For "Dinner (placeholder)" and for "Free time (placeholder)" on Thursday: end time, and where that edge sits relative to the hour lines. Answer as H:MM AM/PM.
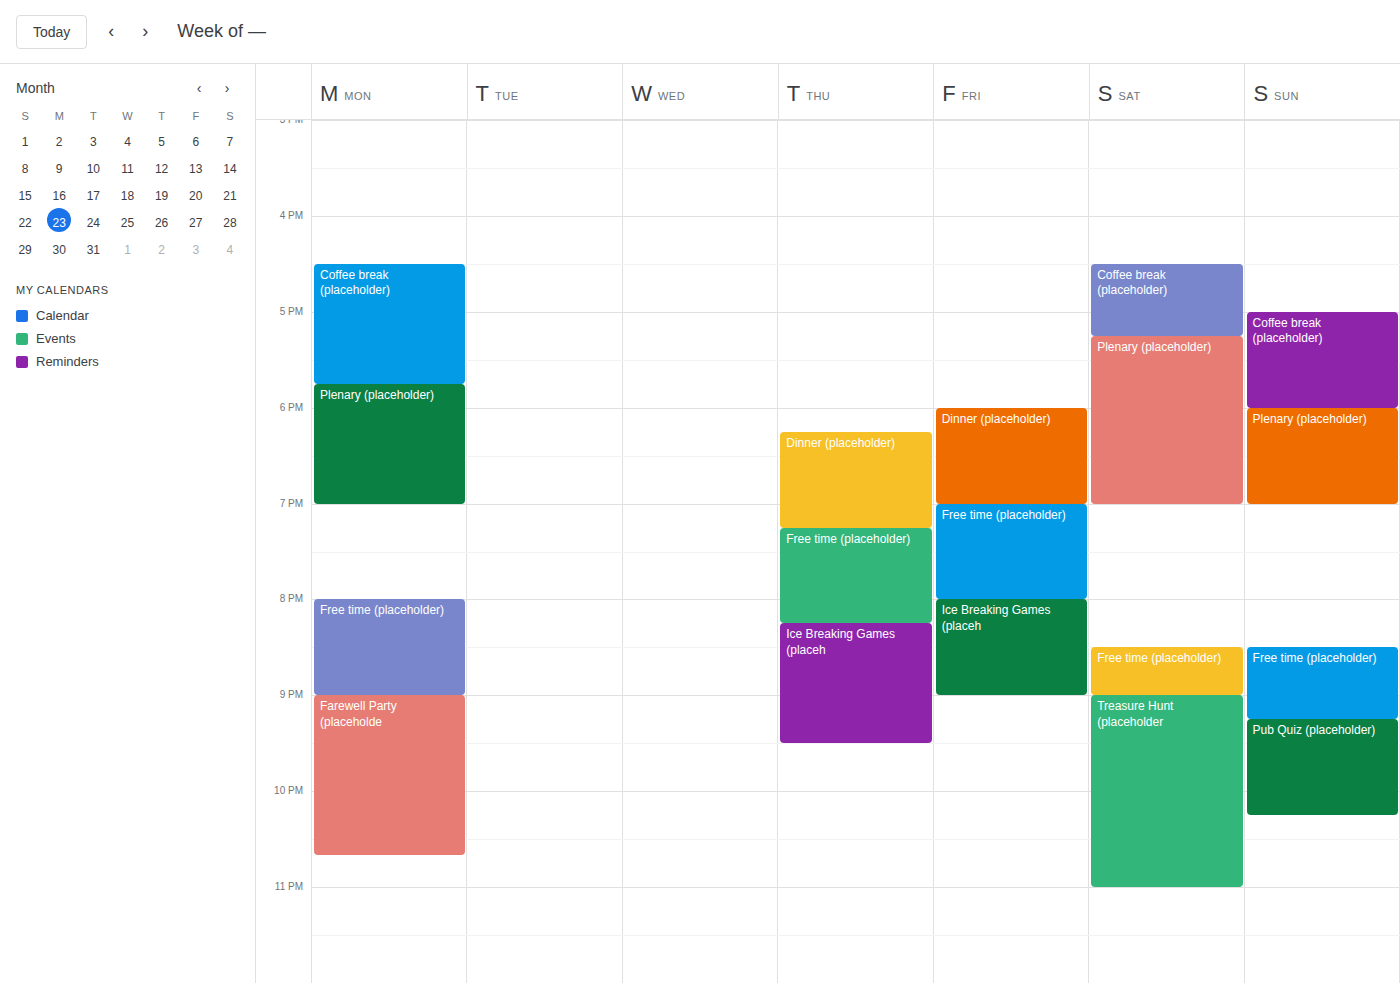
"Dinner (placeholder)": 7:15 PM, neither: a quarter of the way from the 7 PM line to the 8 PM line. "Free time (placeholder)": 8:15 PM, neither: a quarter of the way from the 8 PM line to the 9 PM line.